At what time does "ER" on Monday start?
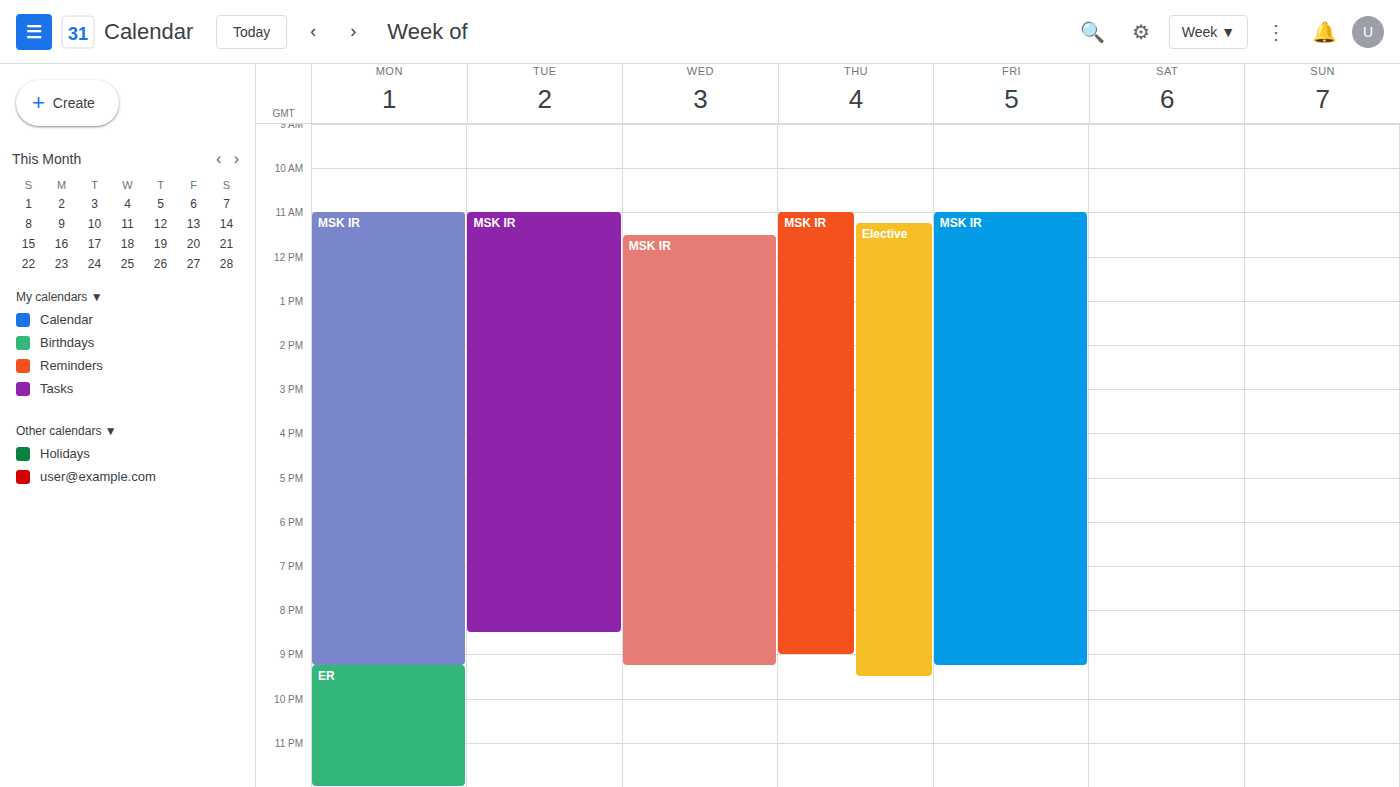
9:15 PM